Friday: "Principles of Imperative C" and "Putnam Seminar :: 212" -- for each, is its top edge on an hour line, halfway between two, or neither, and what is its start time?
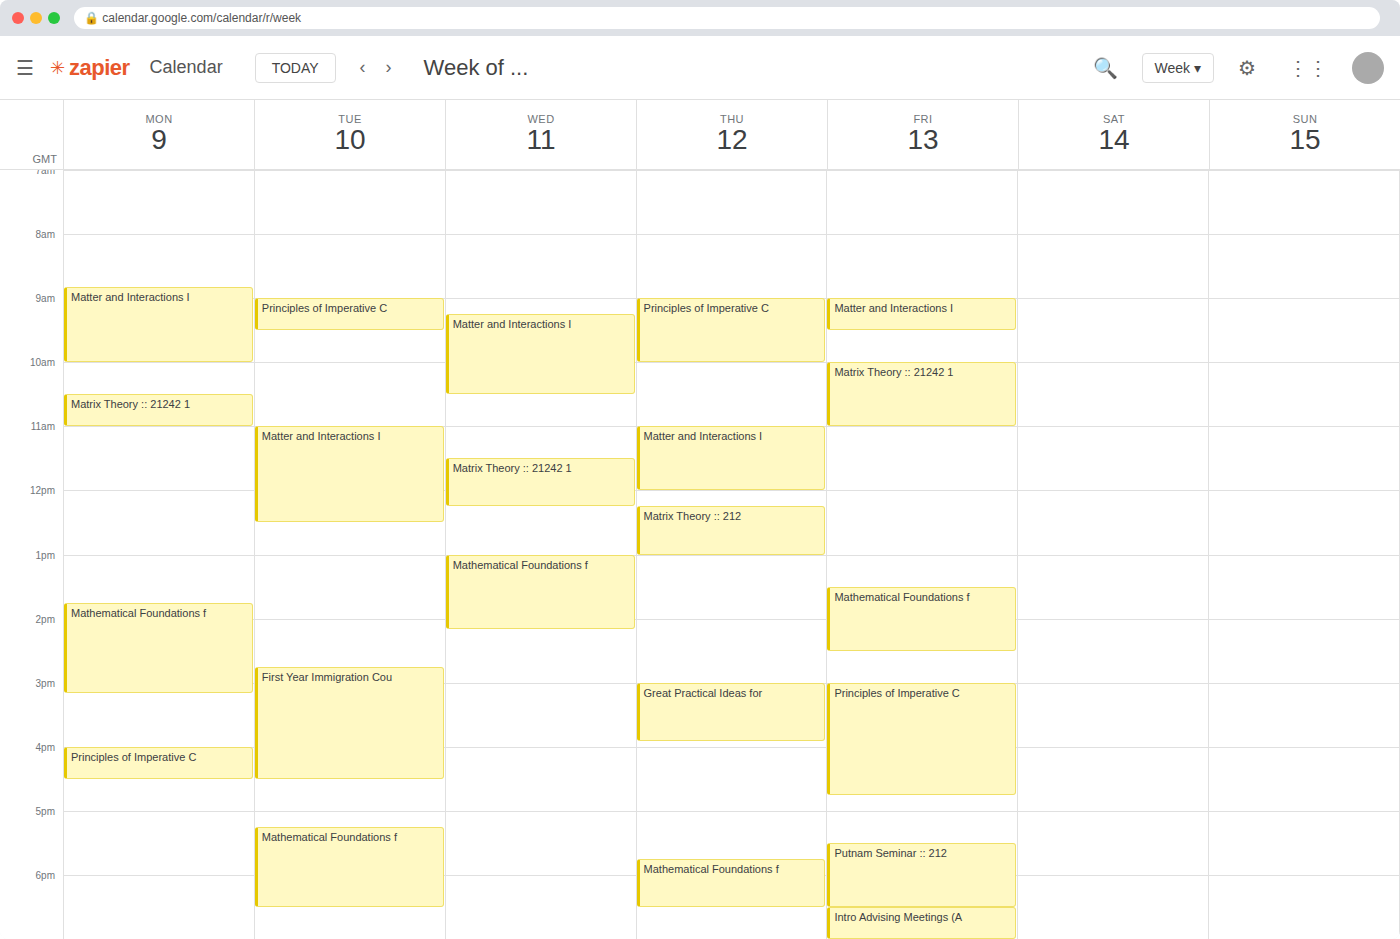
"Principles of Imperative C": 3:00 PM, exactly on the 3 PM line. "Putnam Seminar :: 212": 5:30 PM, halfway between the 5 PM and 6 PM lines.